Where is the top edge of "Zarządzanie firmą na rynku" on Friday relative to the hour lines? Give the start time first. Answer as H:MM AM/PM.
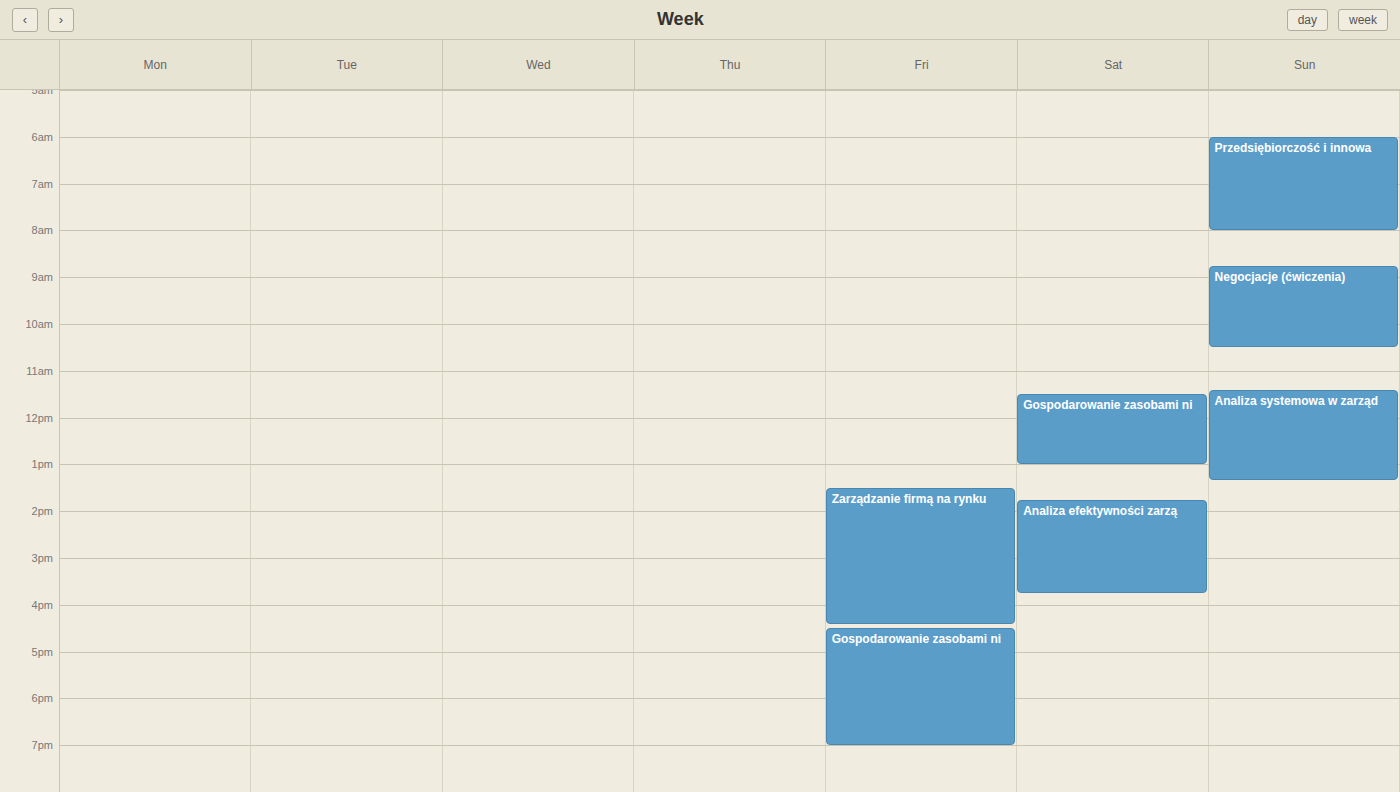
1:30 PM -- halfway between the 1 PM and 2 PM lines.